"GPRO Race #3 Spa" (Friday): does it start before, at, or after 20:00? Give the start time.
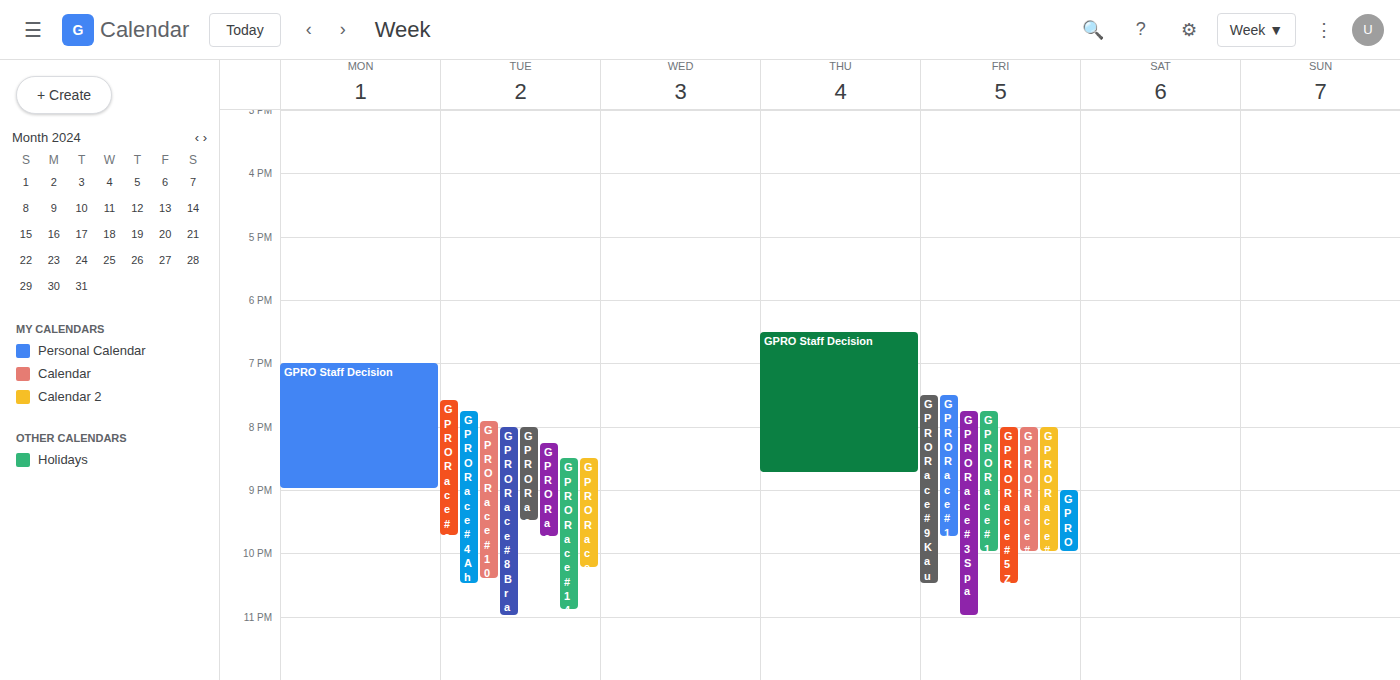
19:45 -- before 20:00, 15 minutes above the 20:00 line.